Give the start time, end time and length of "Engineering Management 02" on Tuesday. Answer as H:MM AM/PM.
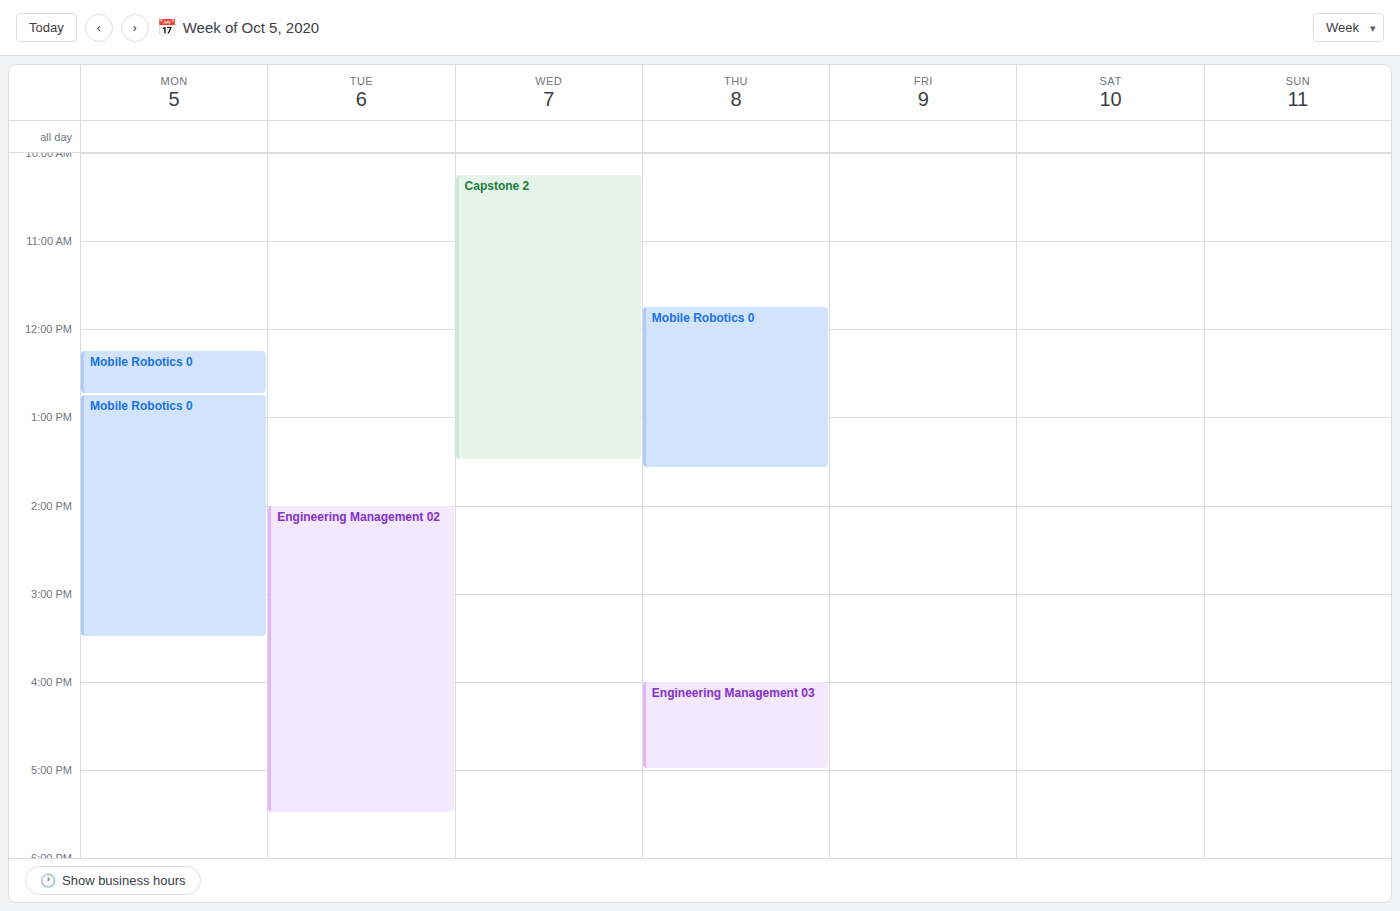
2:00 PM to 5:30 PM, 3 hours 30 minutes